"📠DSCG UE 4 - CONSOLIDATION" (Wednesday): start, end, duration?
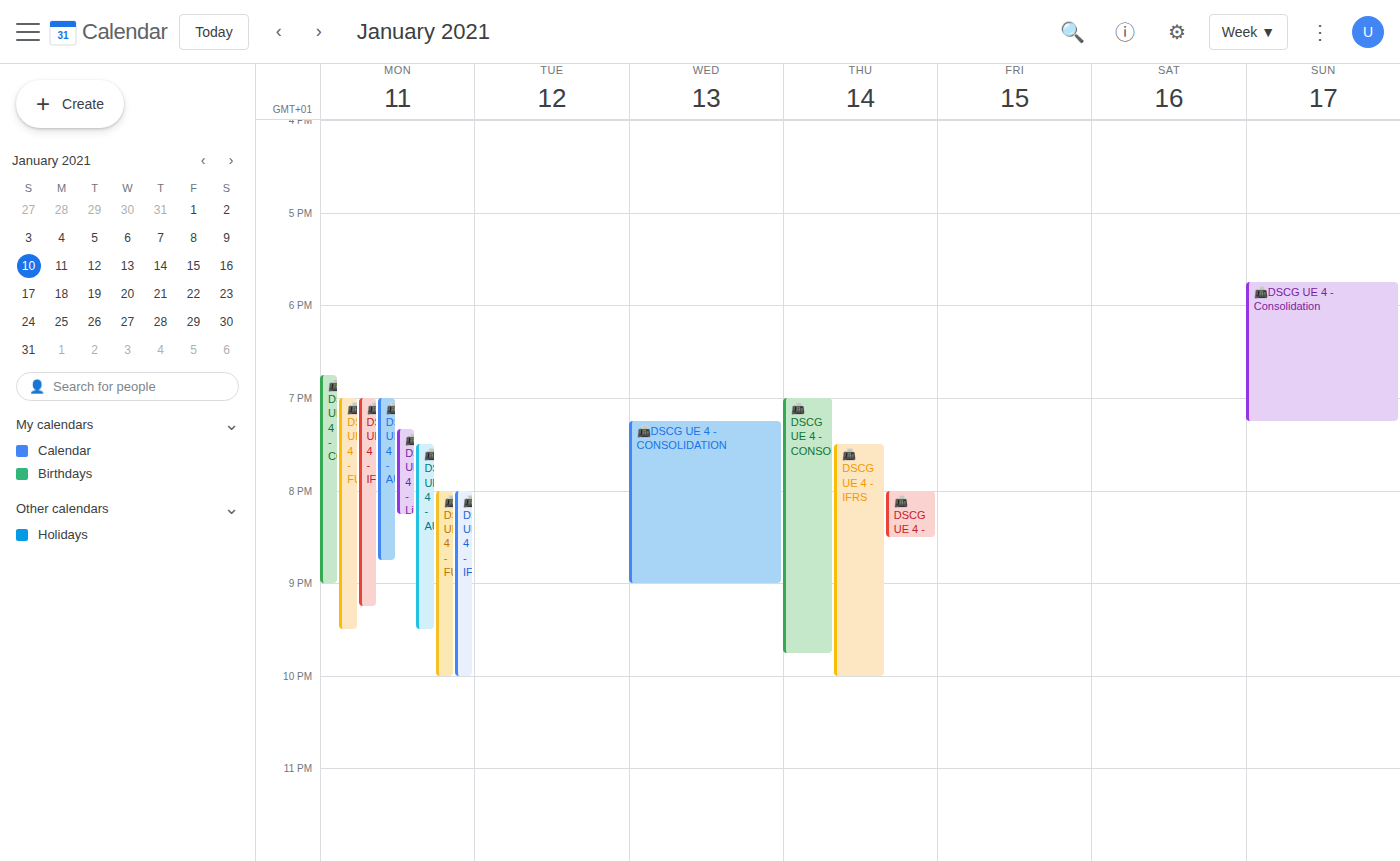
7:15 PM to 9:00 PM, 1 hour 45 minutes